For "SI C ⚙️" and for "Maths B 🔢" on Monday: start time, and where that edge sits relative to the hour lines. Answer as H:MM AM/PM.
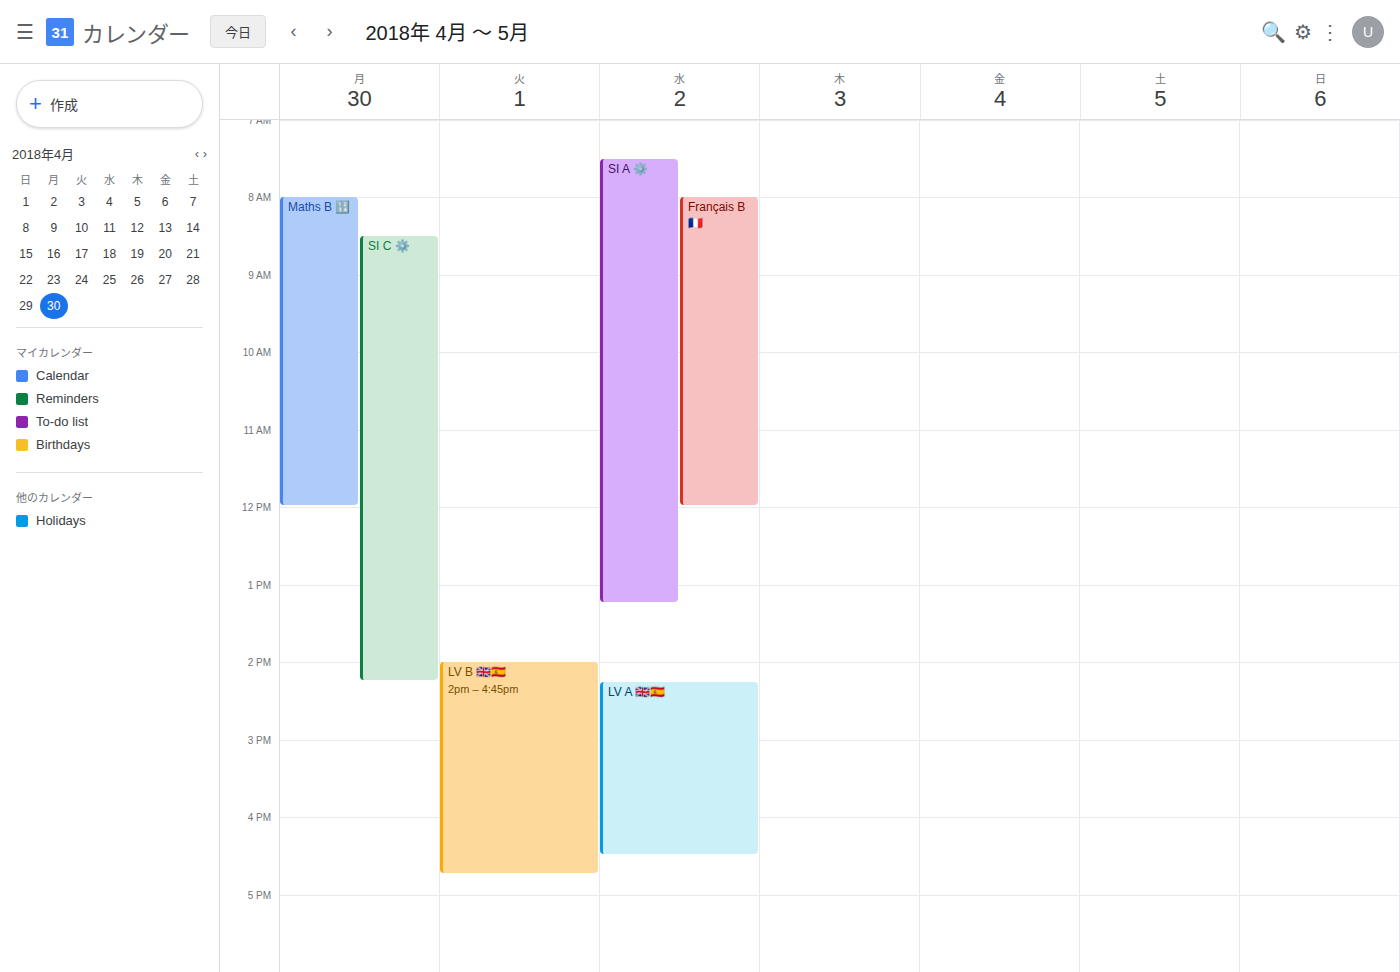
"SI C ⚙️": 8:30 AM, halfway between the 8 AM and 9 AM lines. "Maths B 🔢": 8:00 AM, exactly on the 8 AM line.